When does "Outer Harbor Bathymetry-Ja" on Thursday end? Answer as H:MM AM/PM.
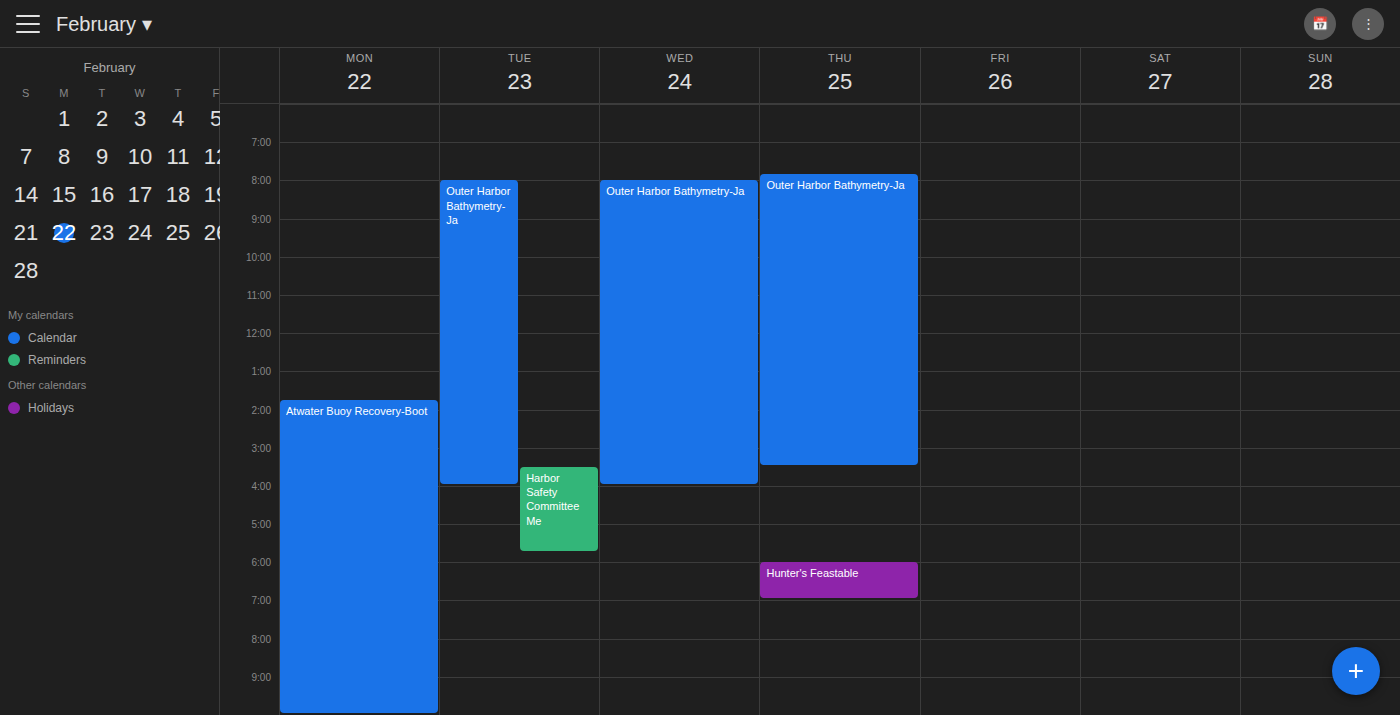
3:30 PM